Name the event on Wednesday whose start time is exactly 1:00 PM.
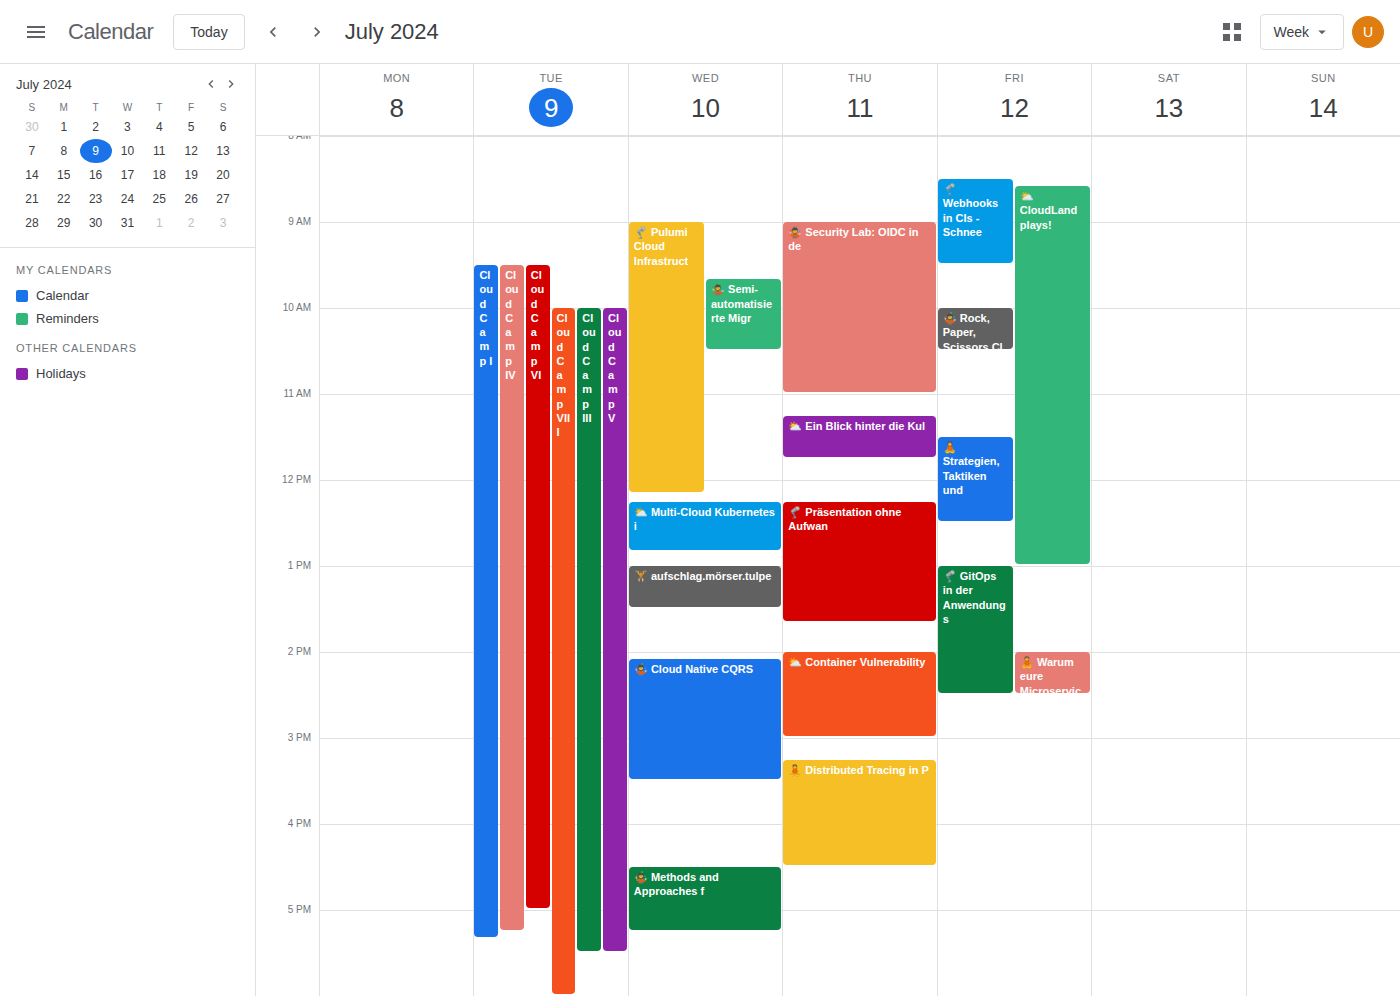
"🏋 aufschlag.mörser.tulpe"